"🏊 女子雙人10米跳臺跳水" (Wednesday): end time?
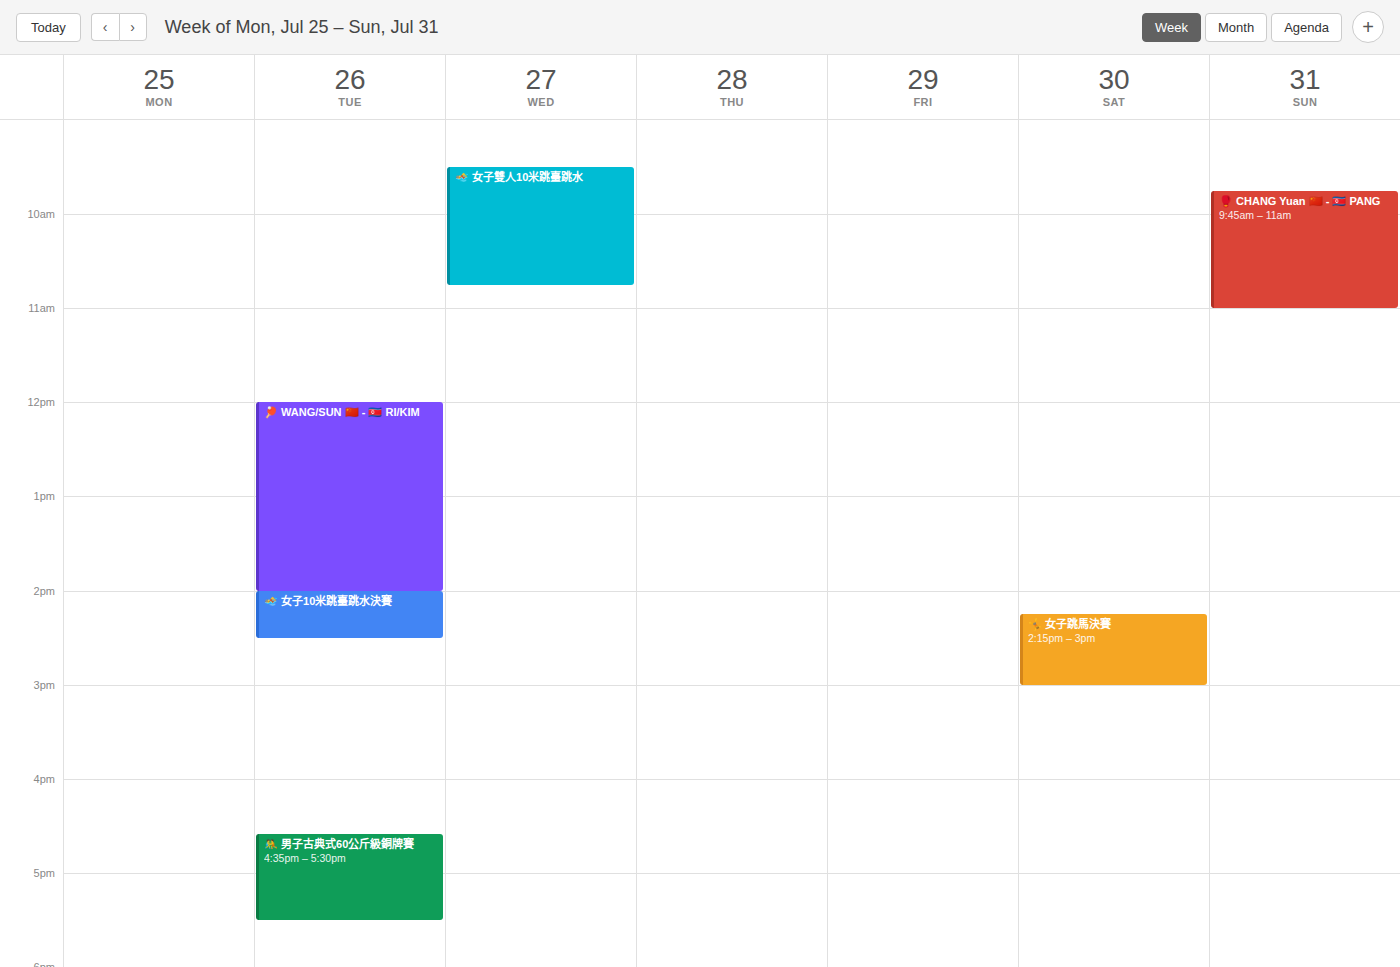
10:45 AM